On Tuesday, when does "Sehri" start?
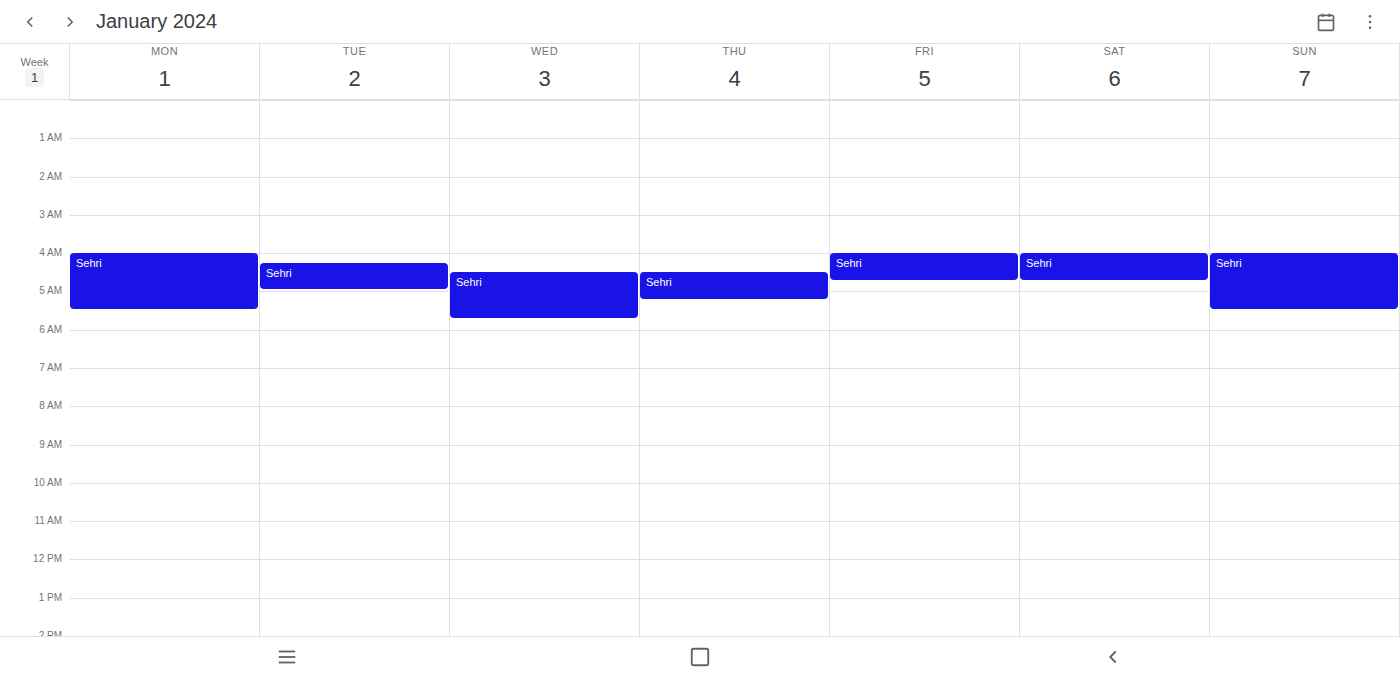
4:15 AM